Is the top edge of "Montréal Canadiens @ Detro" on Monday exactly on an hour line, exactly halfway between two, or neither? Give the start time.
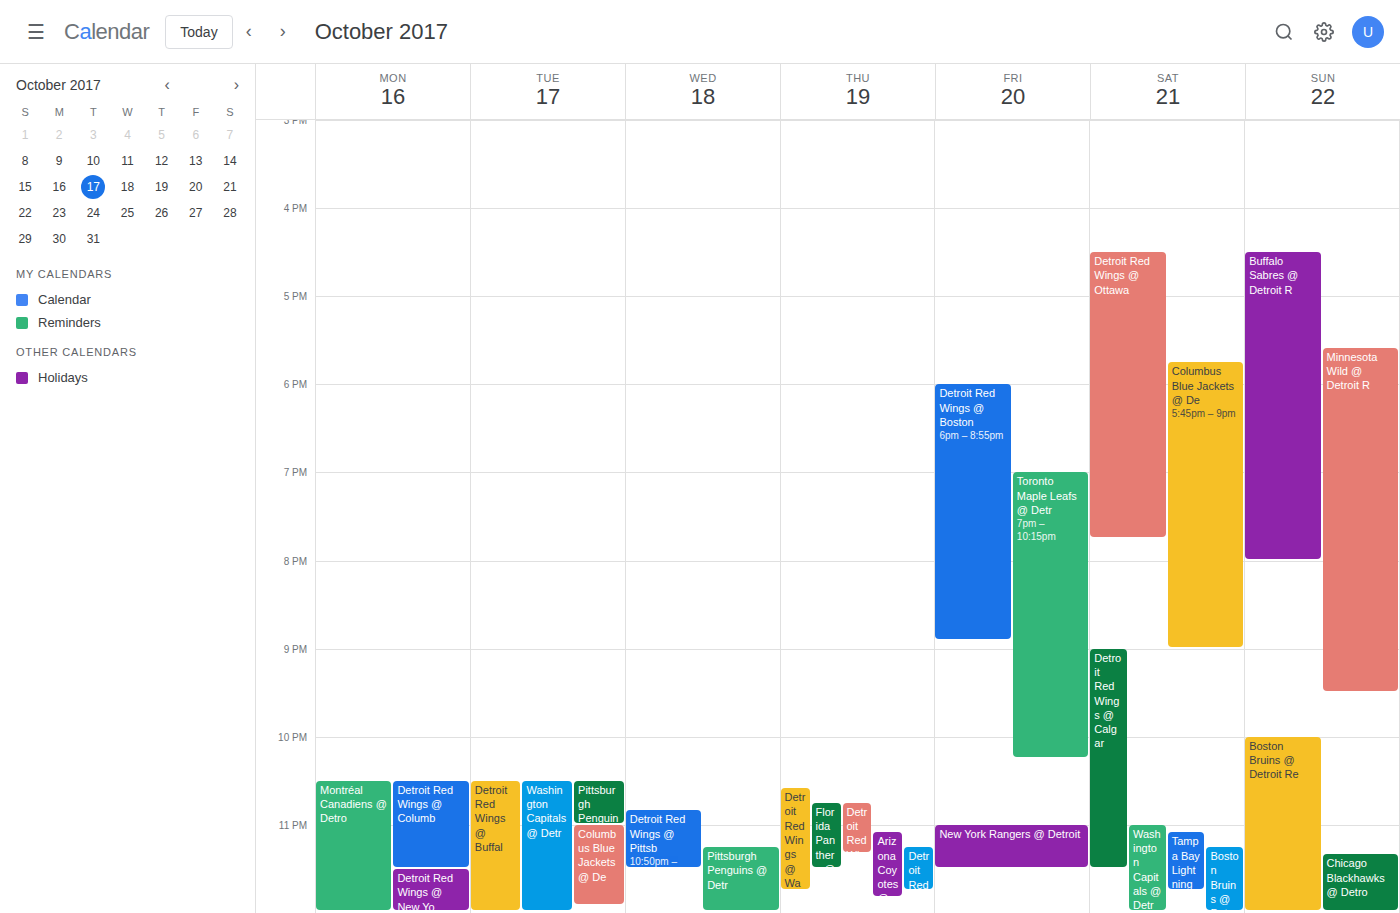
22:30 -- halfway between the 22:00 and 23:00 lines.